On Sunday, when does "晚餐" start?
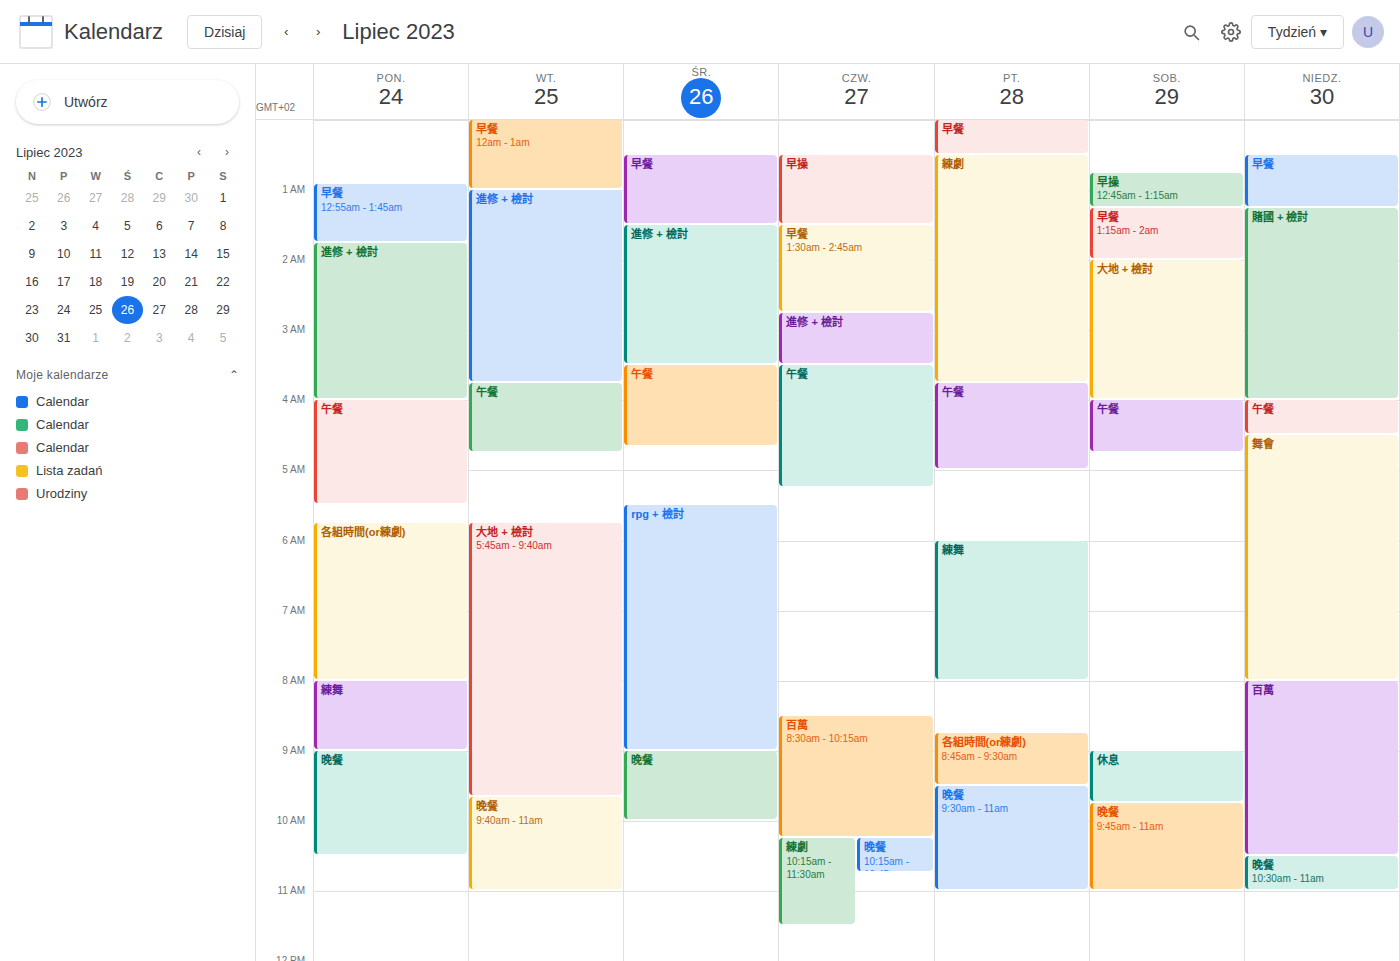
10:30 AM